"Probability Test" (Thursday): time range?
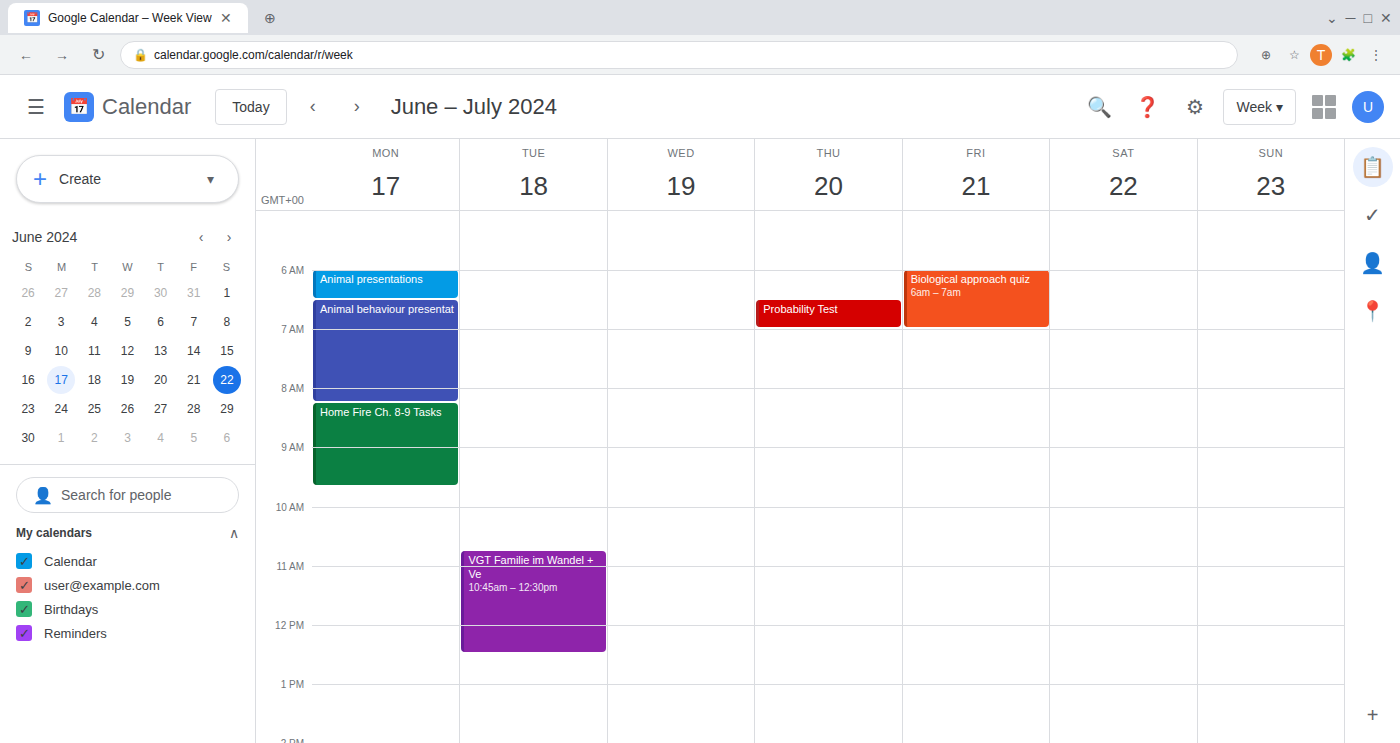
6:30 AM to 7:00 AM